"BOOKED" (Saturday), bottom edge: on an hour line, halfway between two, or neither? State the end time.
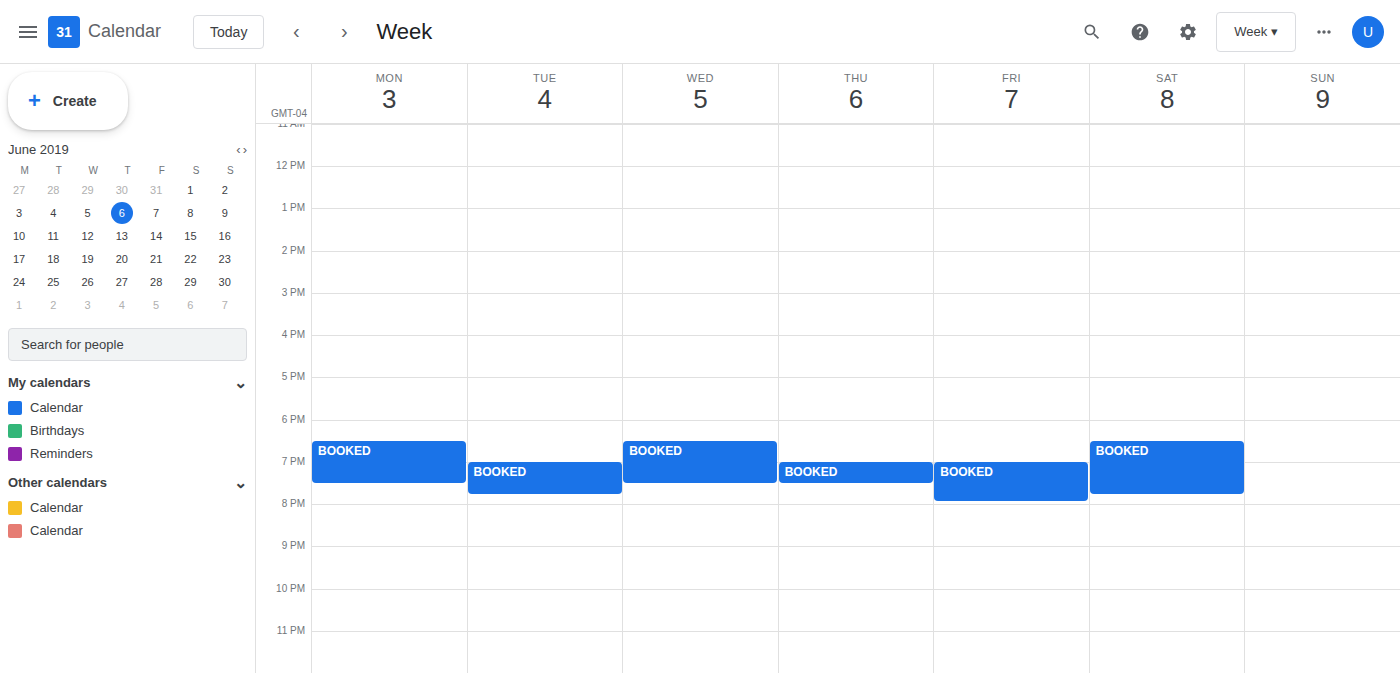
7:45 PM -- neither: three quarters of the way from the 7 PM line to the 8 PM line.